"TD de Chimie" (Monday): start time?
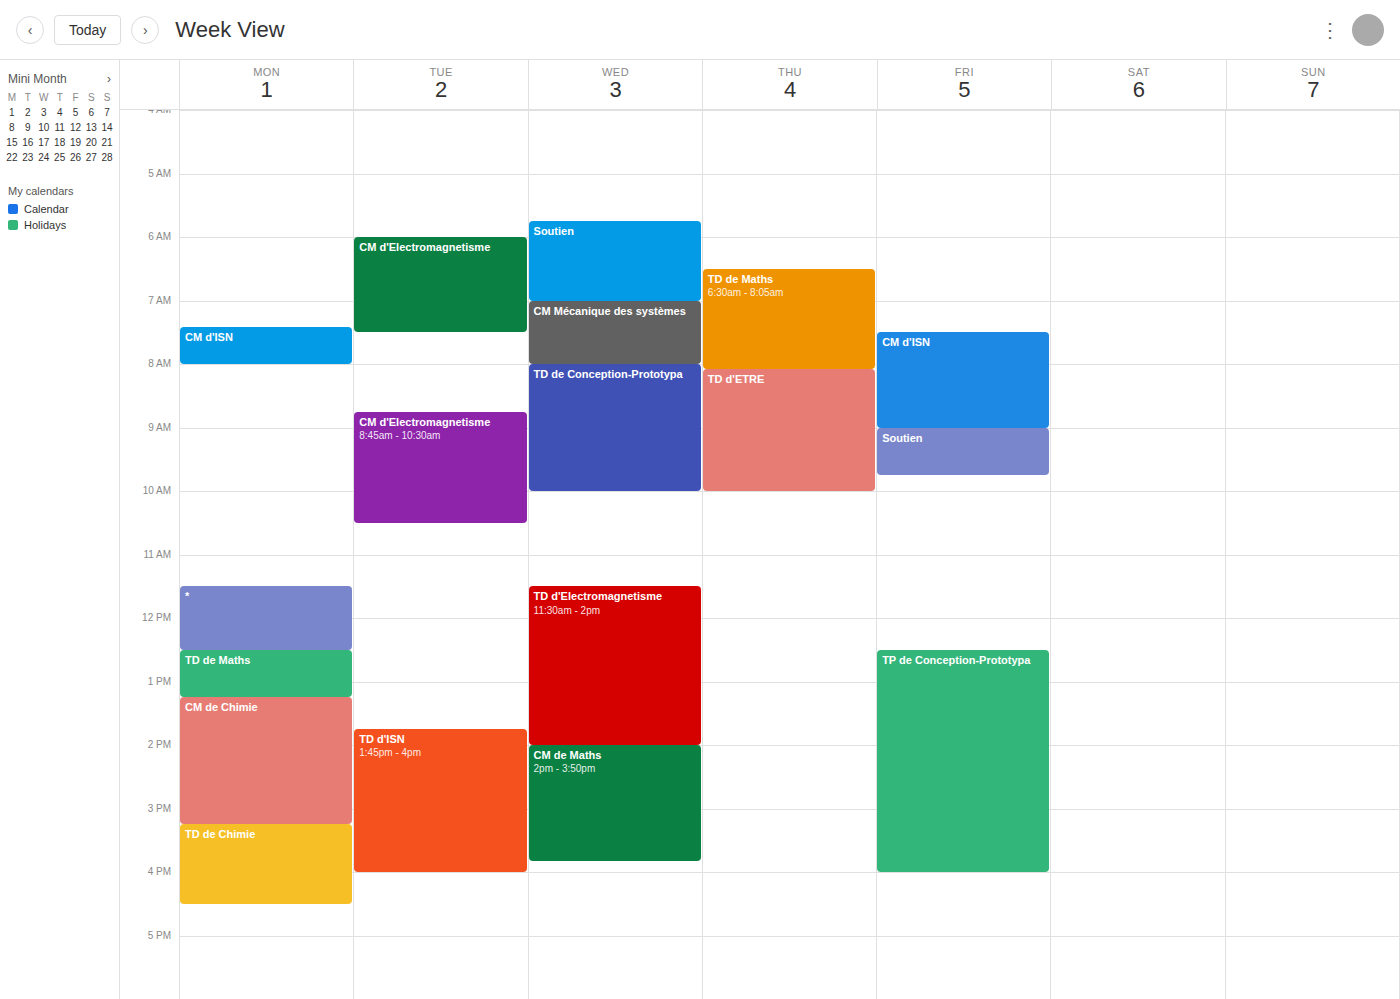
15:15